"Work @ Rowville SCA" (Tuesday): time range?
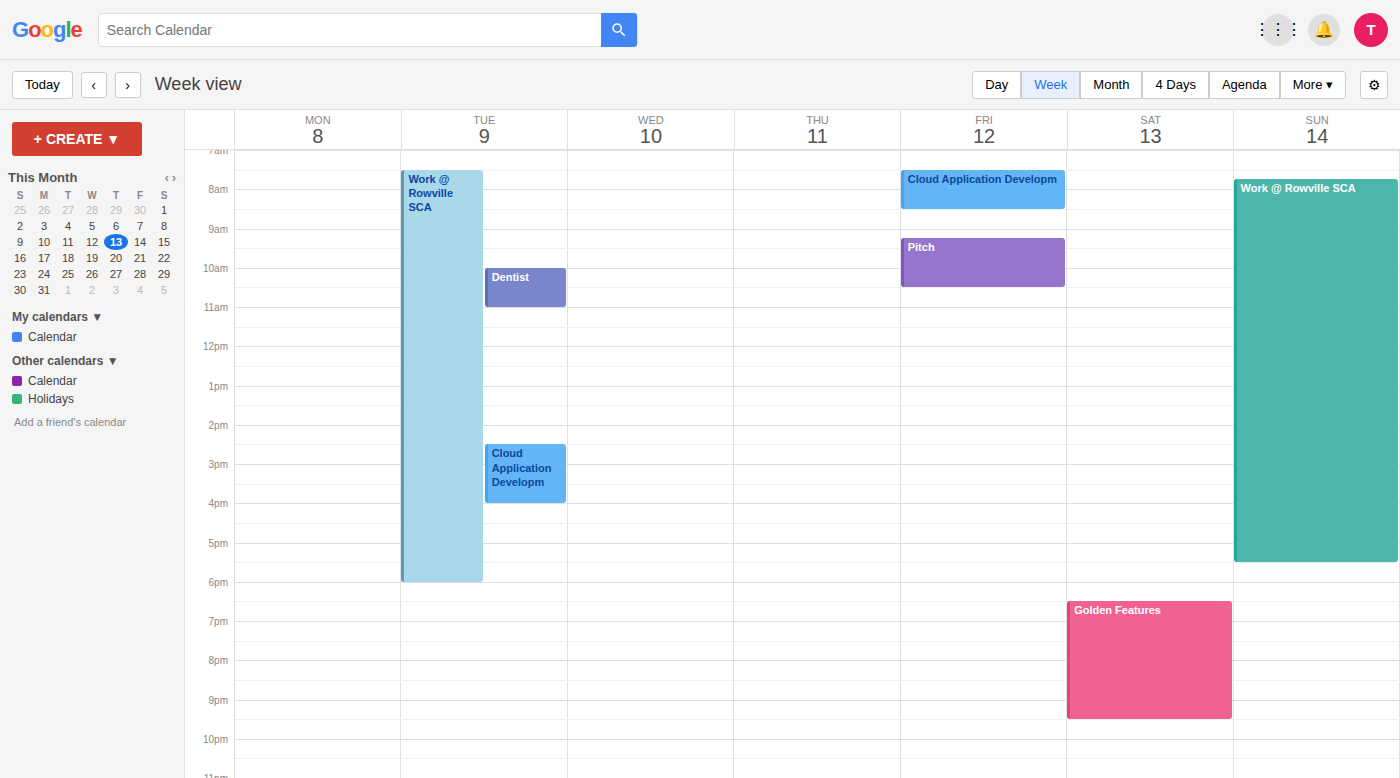
7:30 AM to 6:00 PM